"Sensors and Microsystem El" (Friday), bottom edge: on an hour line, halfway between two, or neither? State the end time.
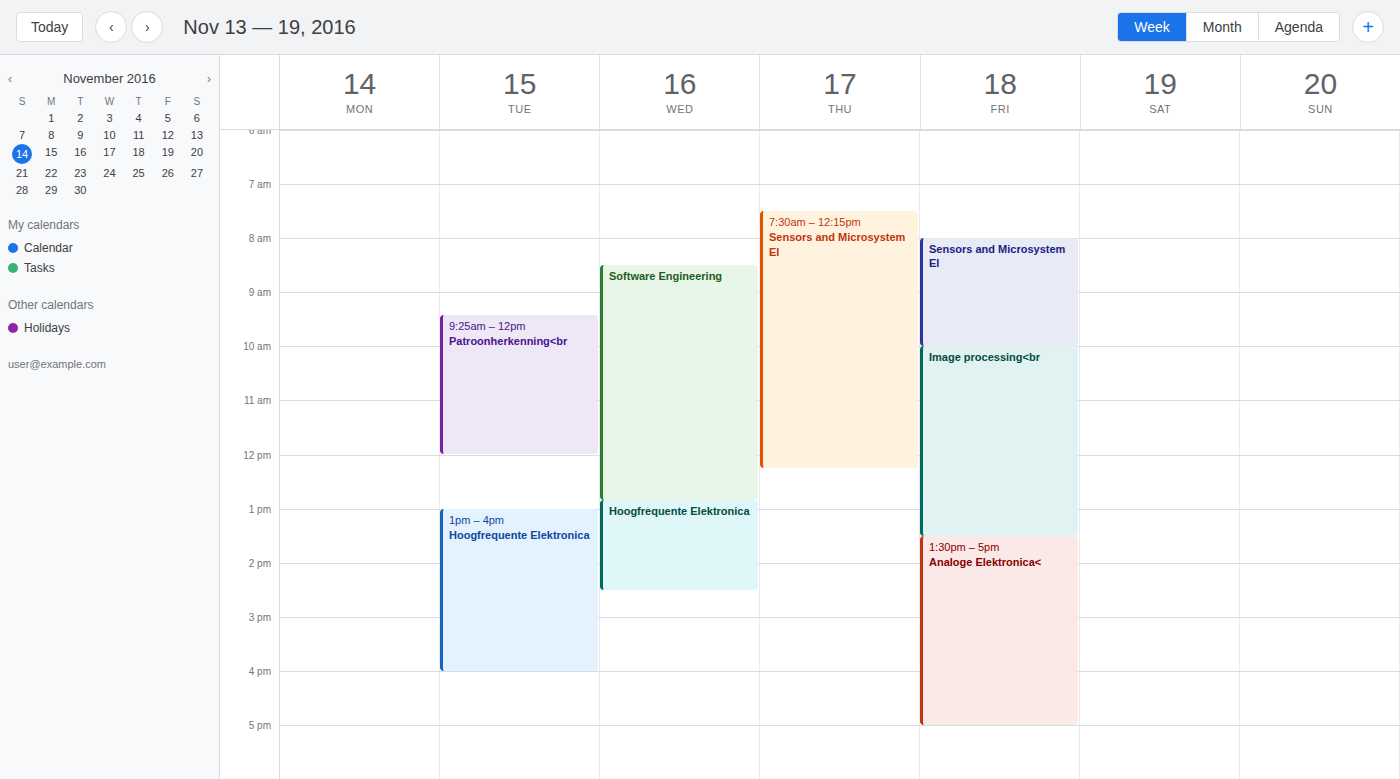
10:00 AM -- exactly on the 10 AM line.